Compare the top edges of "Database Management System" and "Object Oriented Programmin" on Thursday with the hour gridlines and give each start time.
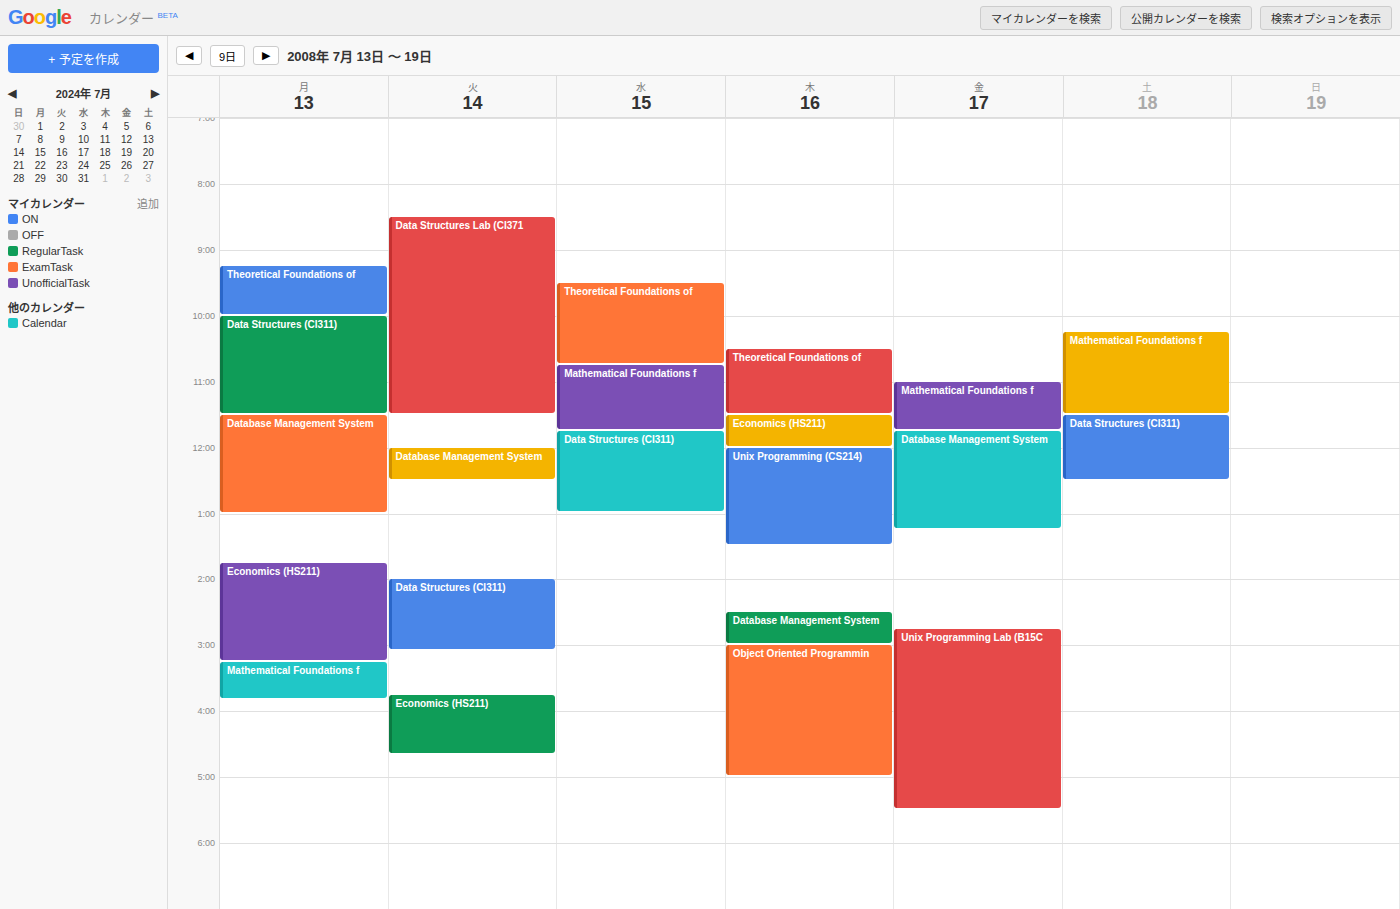
"Database Management System": 2:30 PM, halfway between the 2 PM and 3 PM lines. "Object Oriented Programmin": 3:00 PM, exactly on the 3 PM line.